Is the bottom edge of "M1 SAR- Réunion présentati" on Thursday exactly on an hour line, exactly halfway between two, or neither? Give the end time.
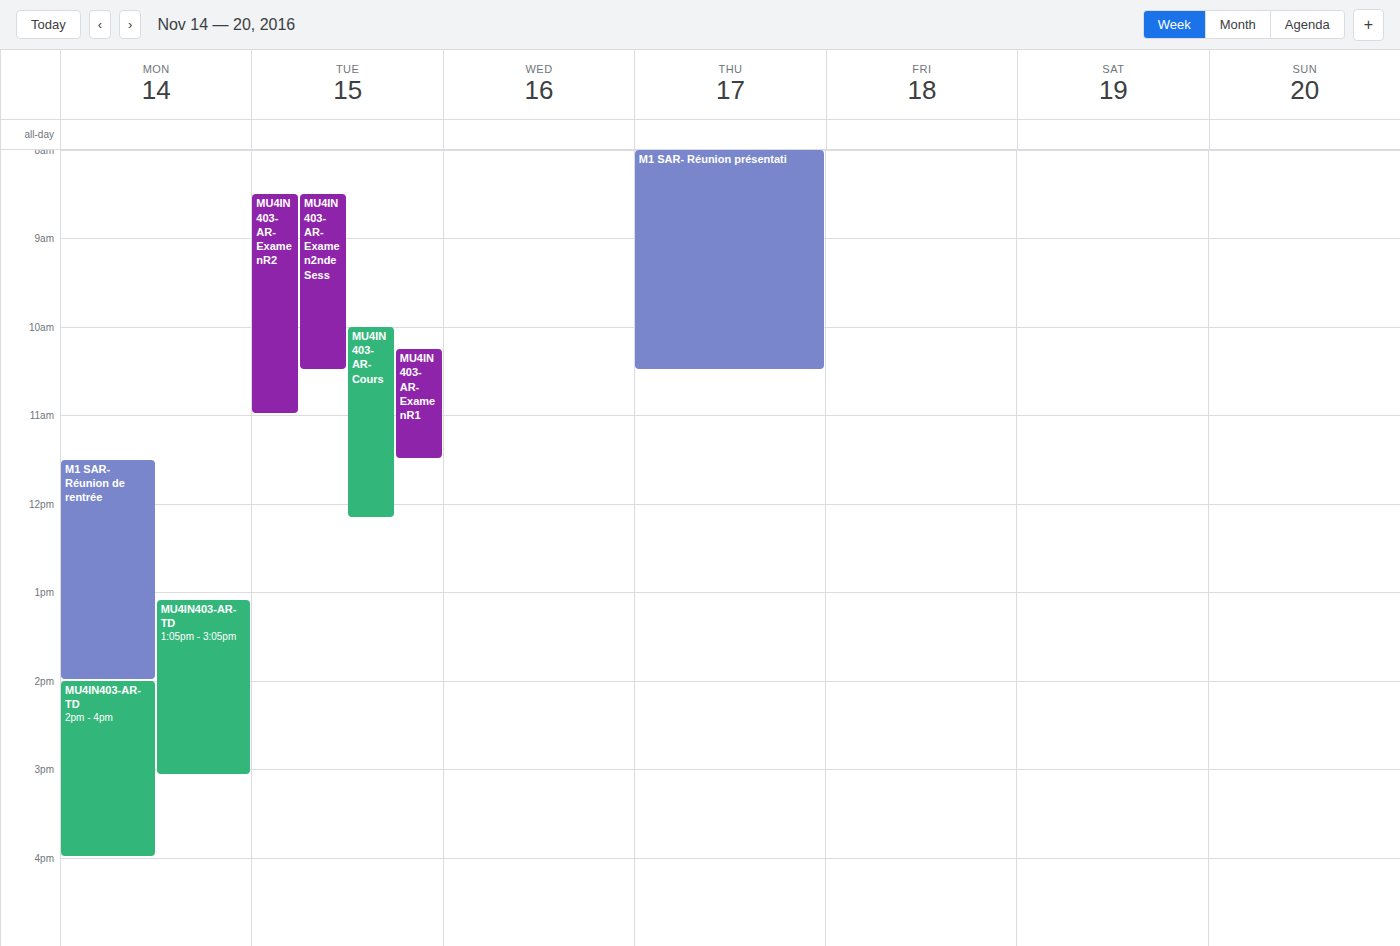
10:30 AM -- halfway between the 10 AM and 11 AM lines.